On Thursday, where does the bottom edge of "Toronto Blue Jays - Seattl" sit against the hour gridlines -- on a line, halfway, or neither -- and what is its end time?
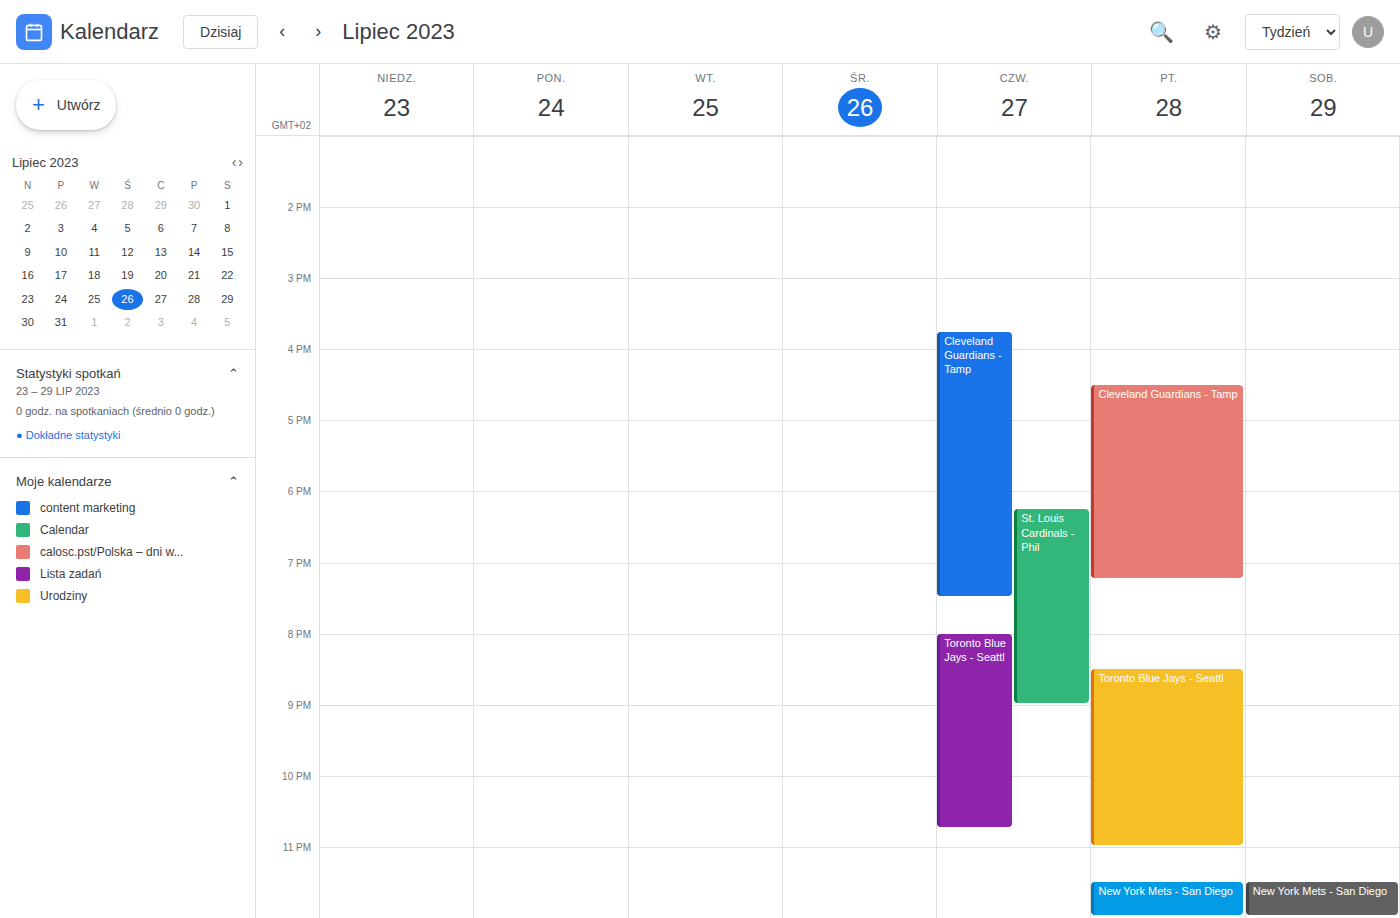
10:45 PM -- neither: three quarters of the way from the 10 PM line to the 11 PM line.